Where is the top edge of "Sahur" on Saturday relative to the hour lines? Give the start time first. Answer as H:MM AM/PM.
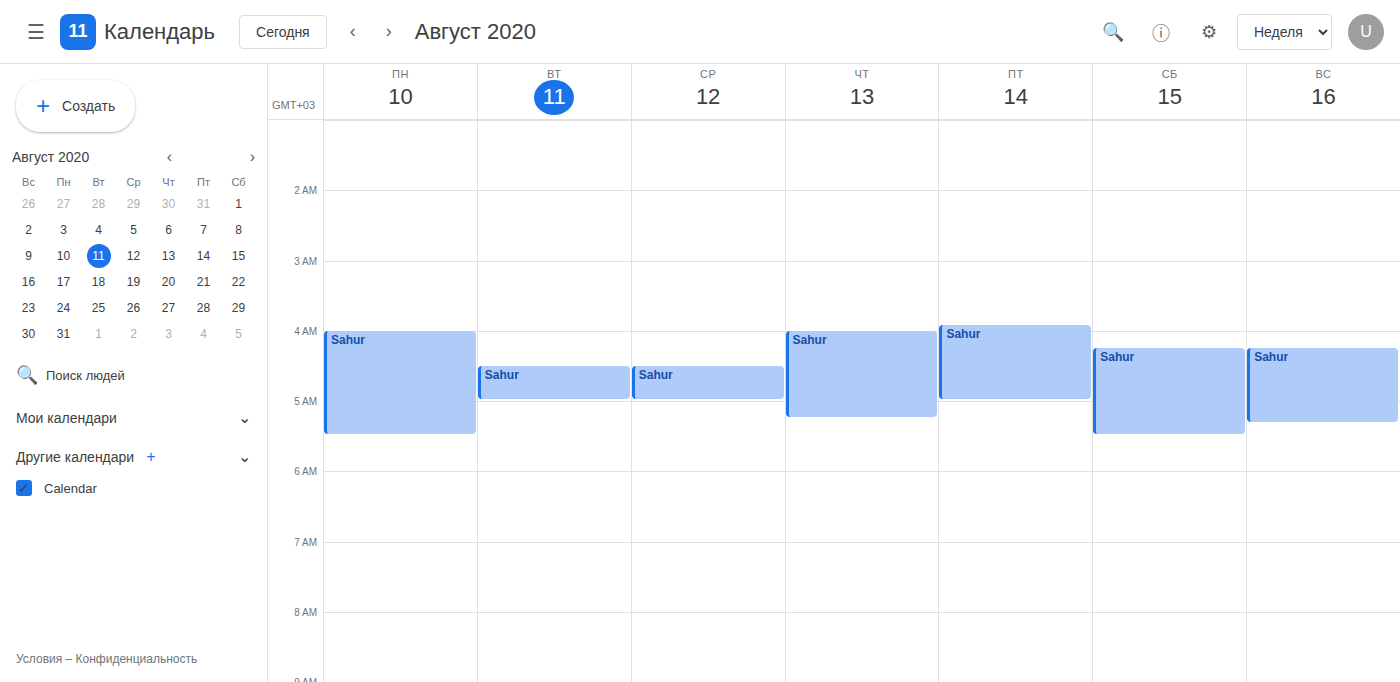
4:15 AM -- neither: a quarter of the way from the 4 AM line to the 5 AM line.